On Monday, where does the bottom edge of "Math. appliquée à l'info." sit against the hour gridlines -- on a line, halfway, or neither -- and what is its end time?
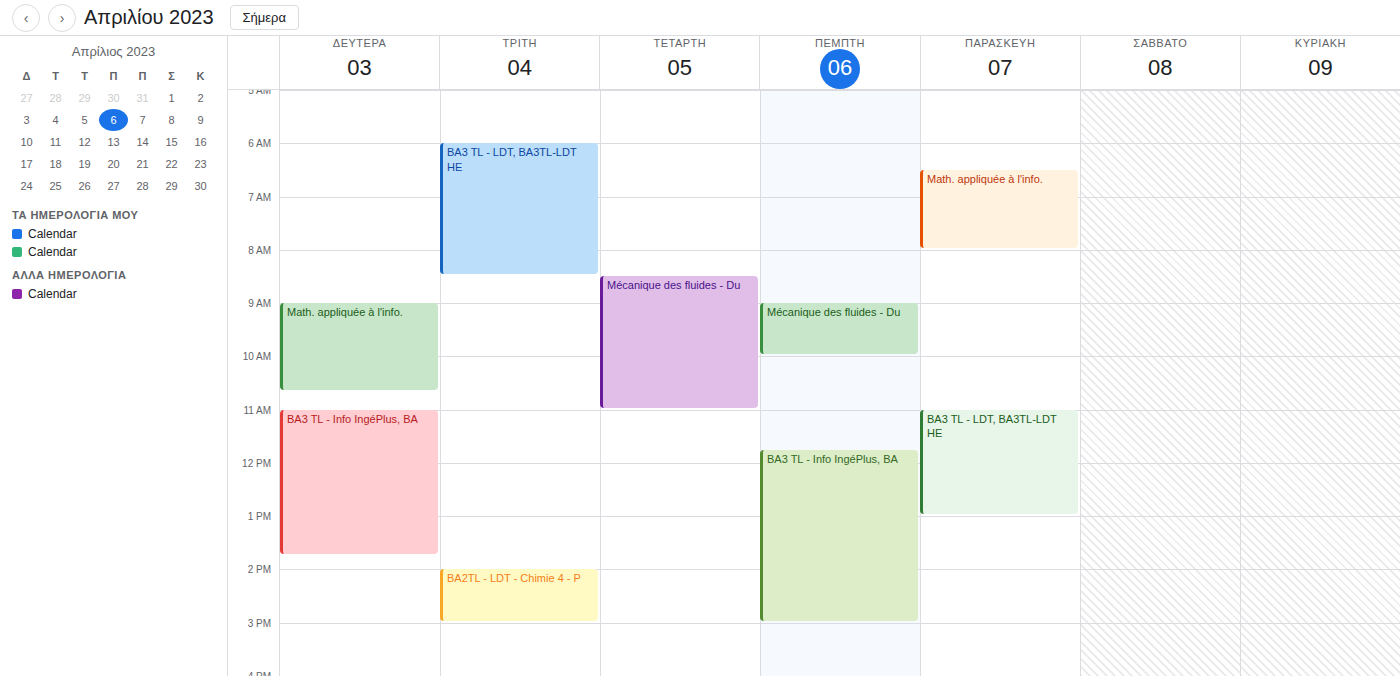
10:40 -- neither: 40 minutes below the 10:00 line and 20 minutes above the 11:00 line.